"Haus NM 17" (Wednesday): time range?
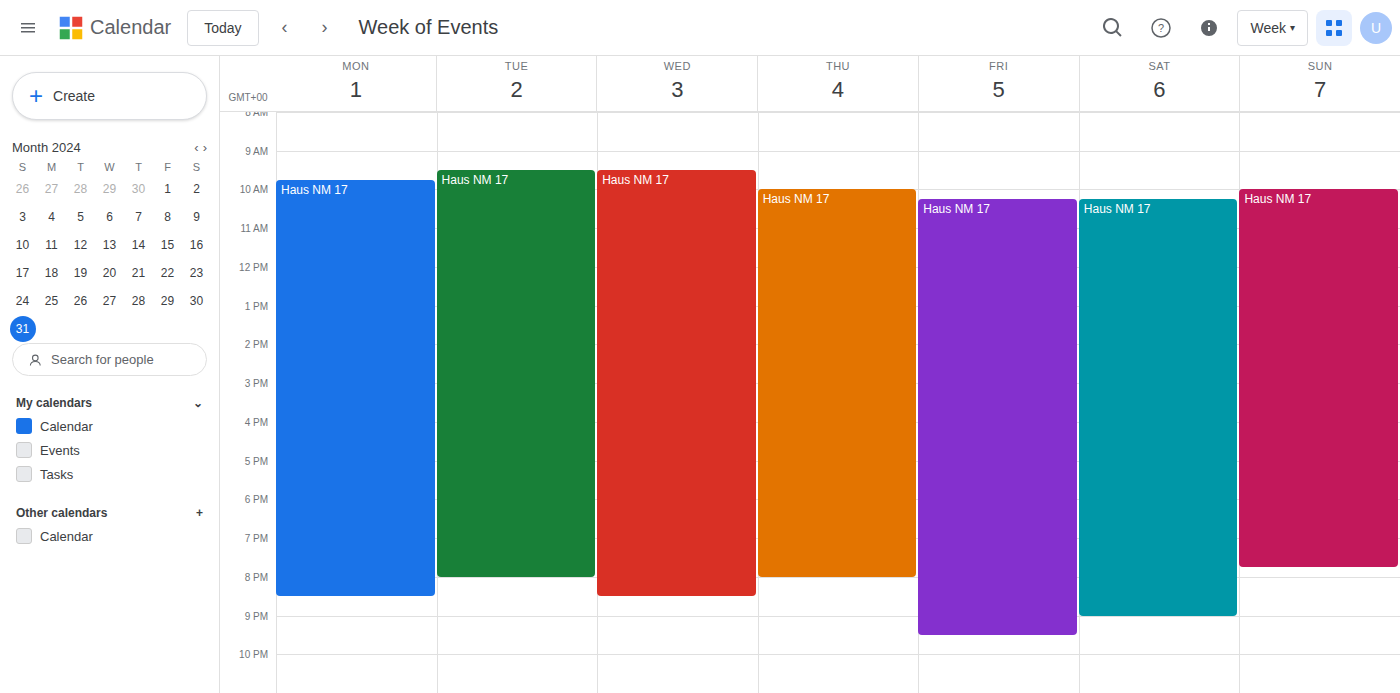
09:30 to 20:30